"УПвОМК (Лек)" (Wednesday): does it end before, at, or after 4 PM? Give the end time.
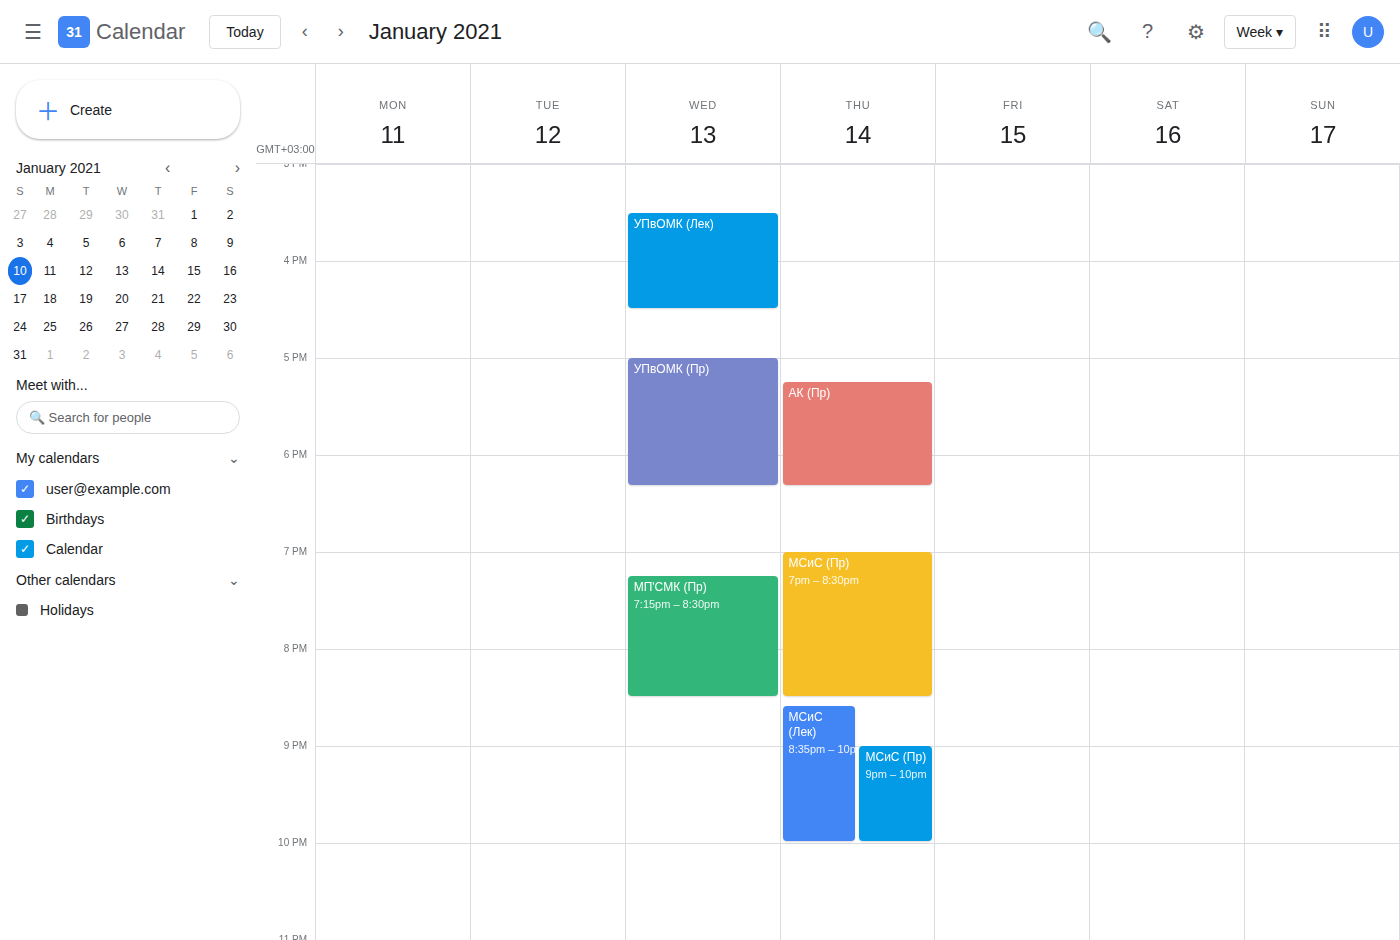
4:30 PM -- after 4 PM, 30 minutes below the 4 PM line.